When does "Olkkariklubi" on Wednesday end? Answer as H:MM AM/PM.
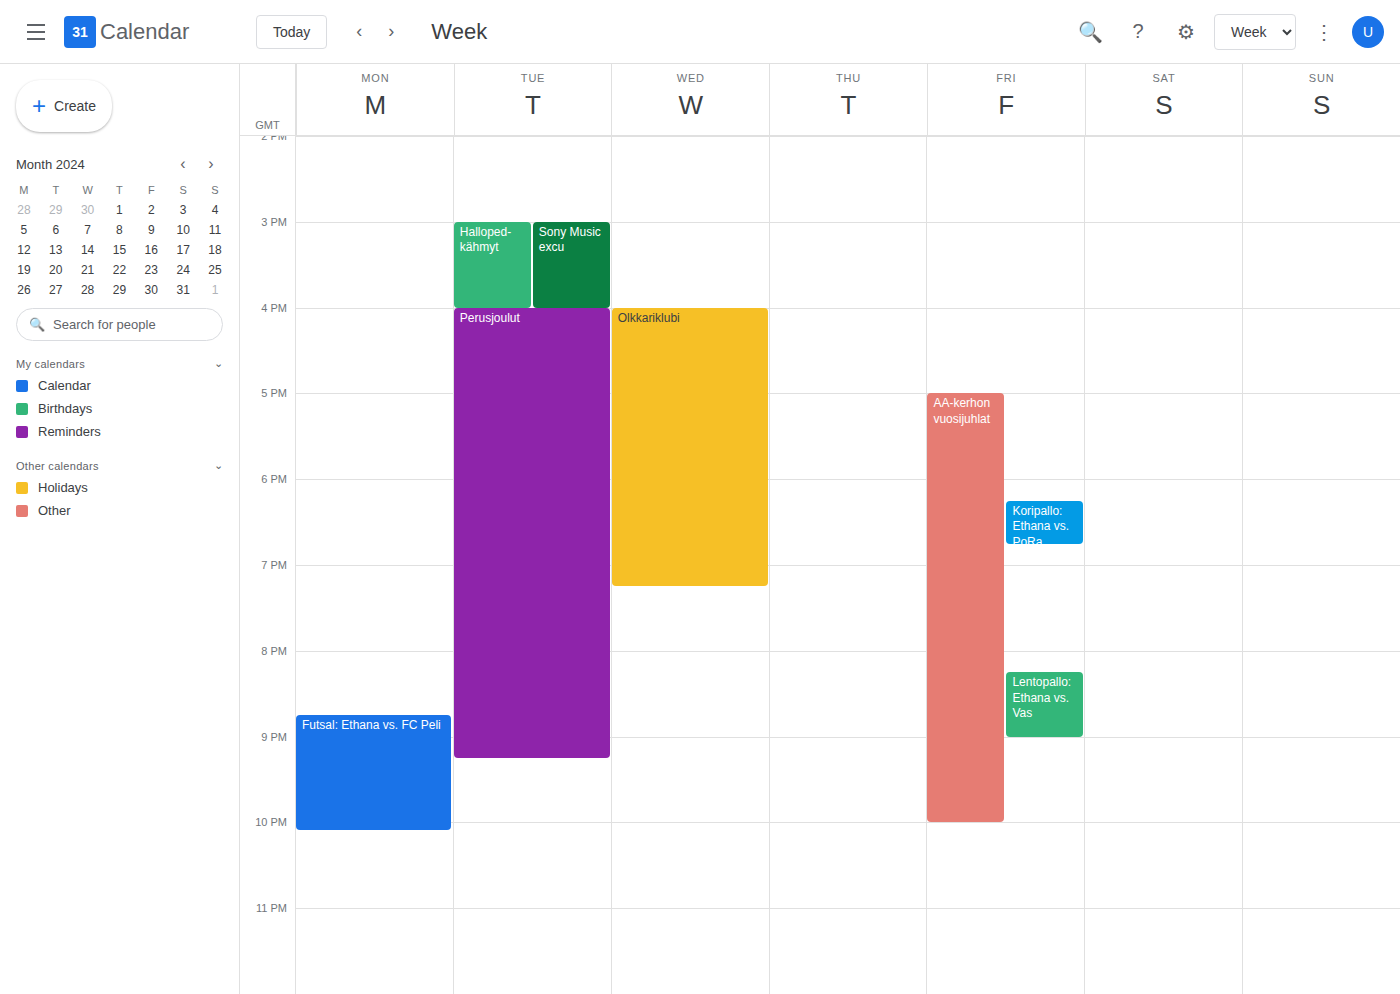
7:15 PM